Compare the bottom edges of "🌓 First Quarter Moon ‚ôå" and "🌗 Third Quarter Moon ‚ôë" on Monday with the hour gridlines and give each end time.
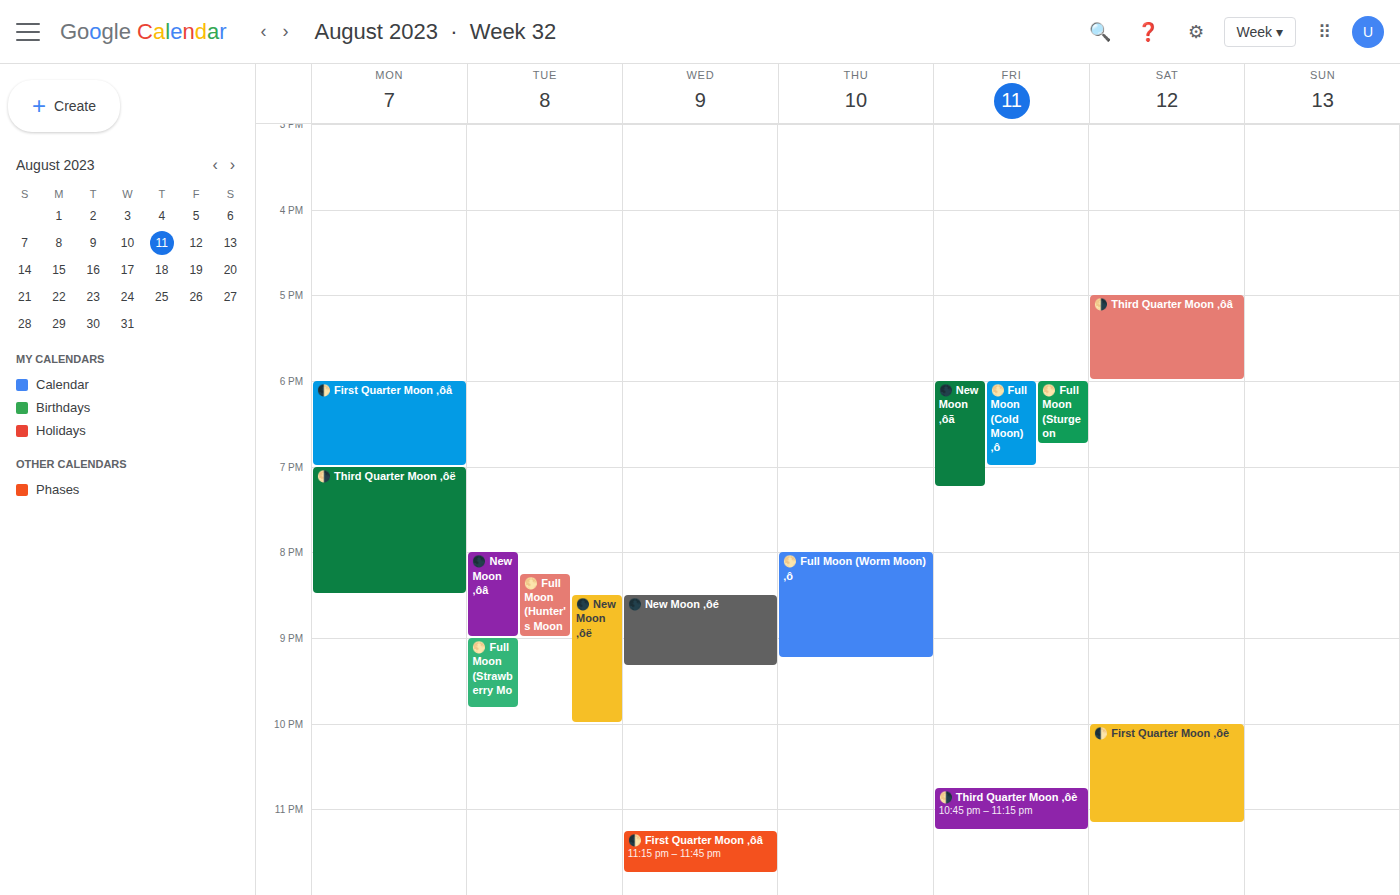
"🌓 First Quarter Moon ‚ôå": 7:00 PM, exactly on the 7 PM line. "🌗 Third Quarter Moon ‚ôë": 8:30 PM, halfway between the 8 PM and 9 PM lines.